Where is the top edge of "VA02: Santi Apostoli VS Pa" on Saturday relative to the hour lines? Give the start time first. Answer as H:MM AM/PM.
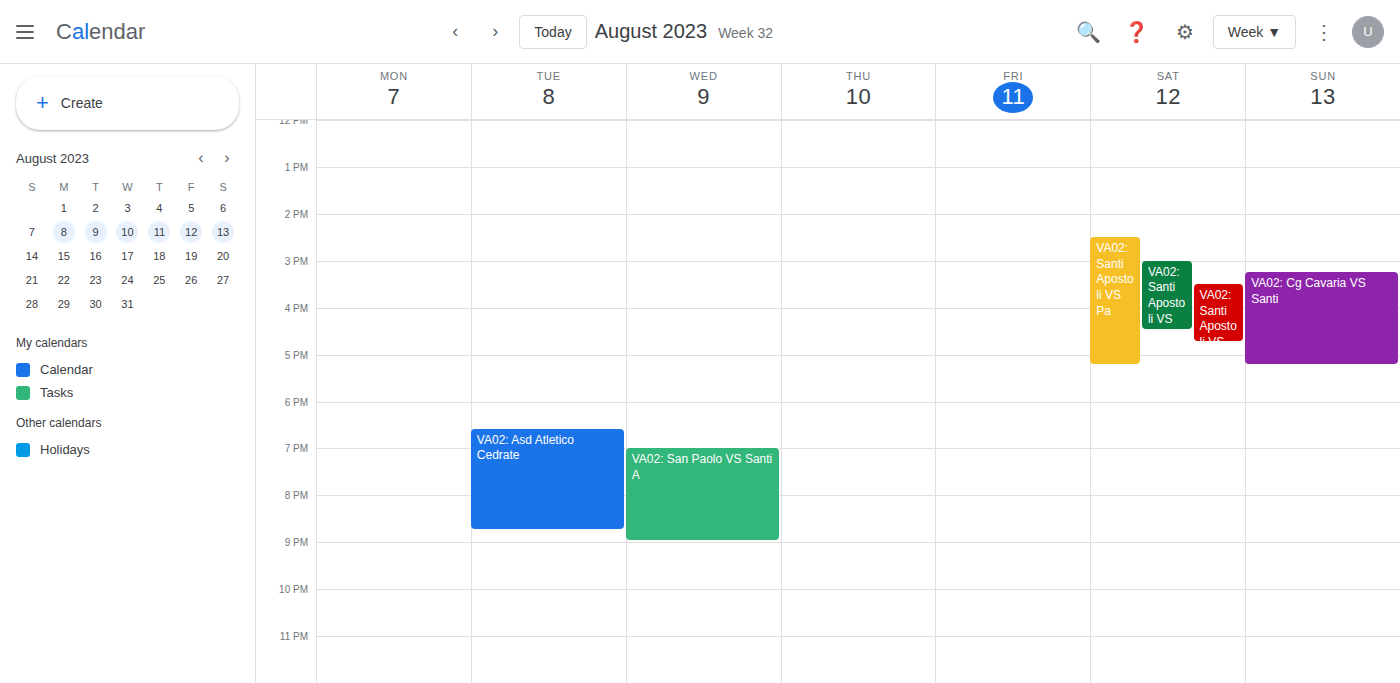
2:30 PM -- halfway between the 2 PM and 3 PM lines.